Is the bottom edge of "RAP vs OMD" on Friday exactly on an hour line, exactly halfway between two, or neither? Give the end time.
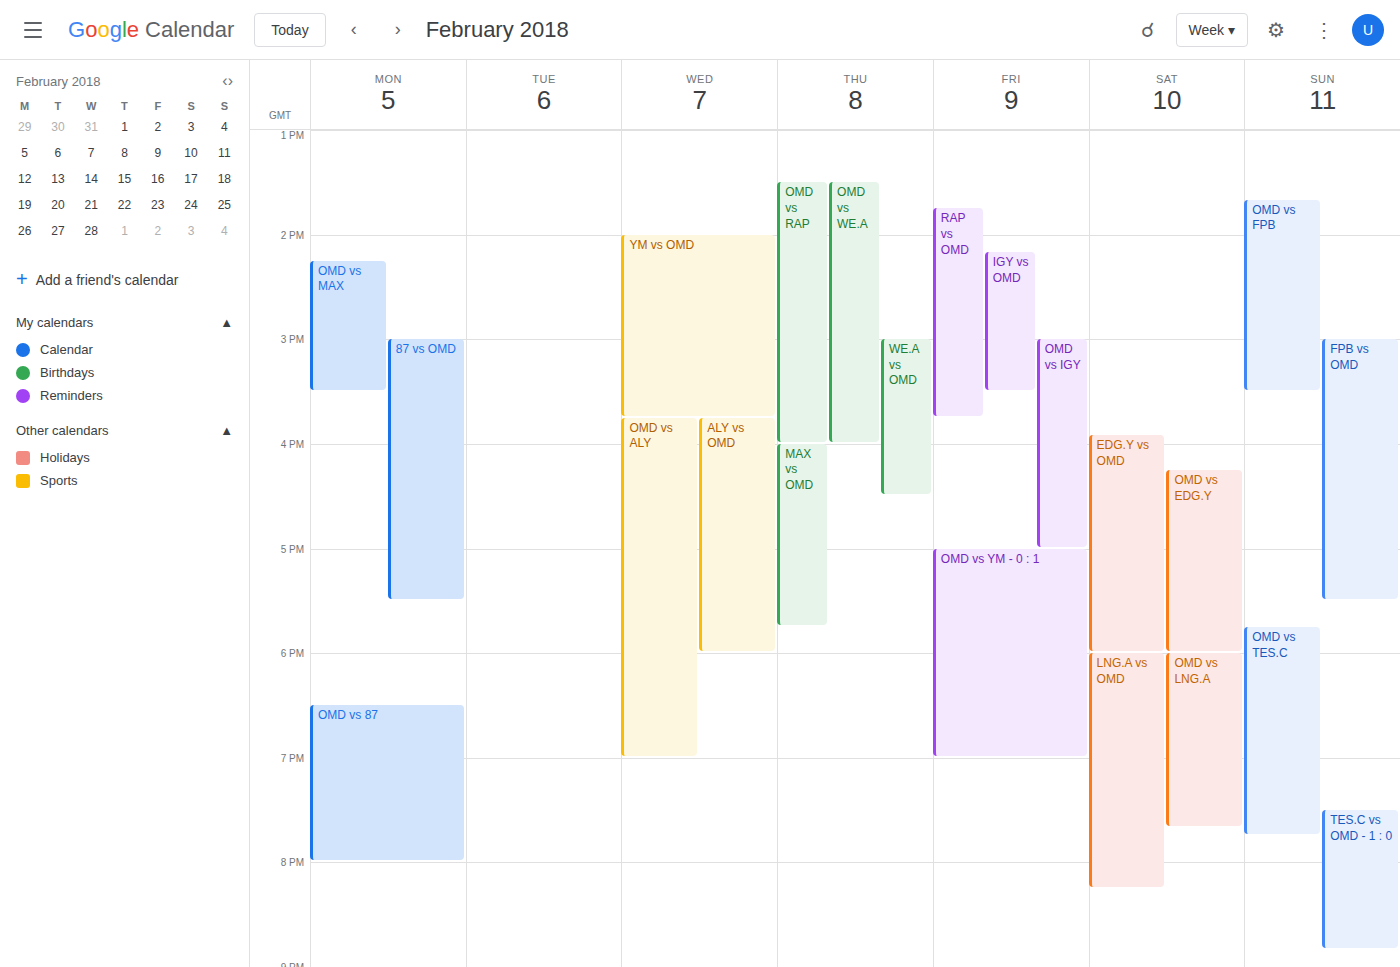
3:45 PM -- neither: three quarters of the way from the 3 PM line to the 4 PM line.